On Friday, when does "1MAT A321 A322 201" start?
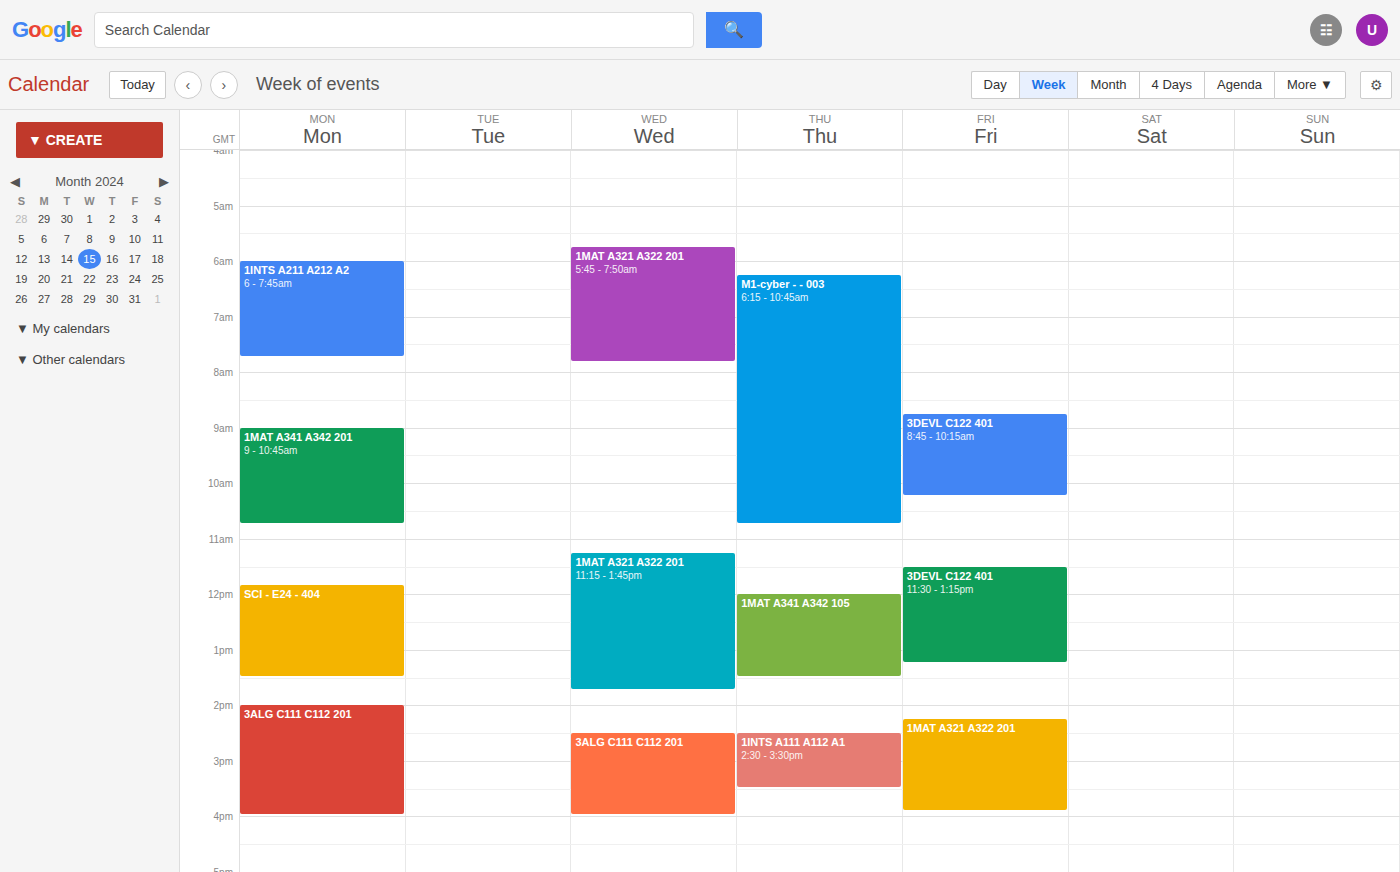
2:15 PM